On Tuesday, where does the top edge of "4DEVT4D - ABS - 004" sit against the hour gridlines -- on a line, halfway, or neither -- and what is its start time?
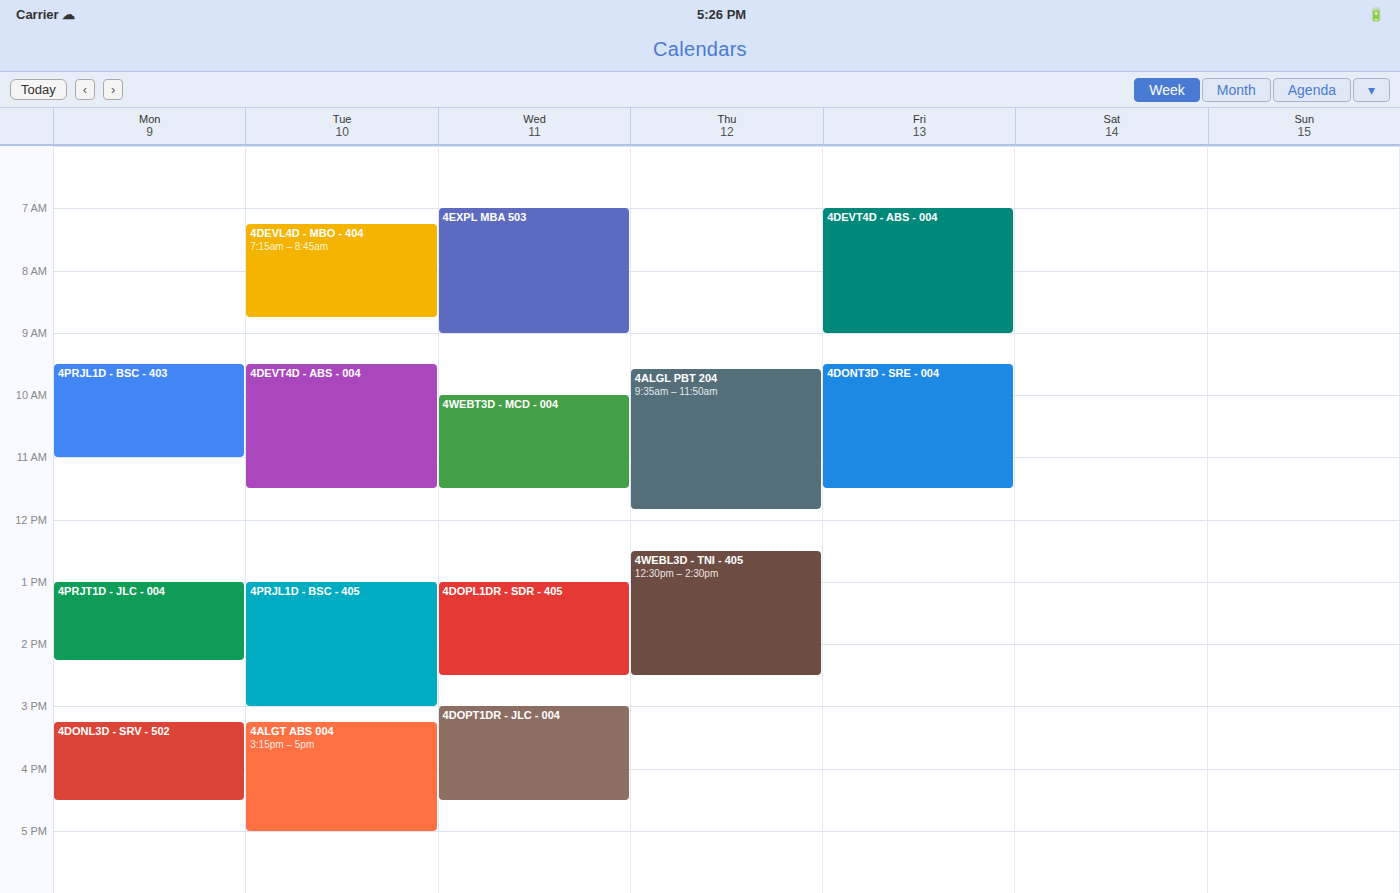
09:30 -- halfway between the 09:00 and 10:00 lines.